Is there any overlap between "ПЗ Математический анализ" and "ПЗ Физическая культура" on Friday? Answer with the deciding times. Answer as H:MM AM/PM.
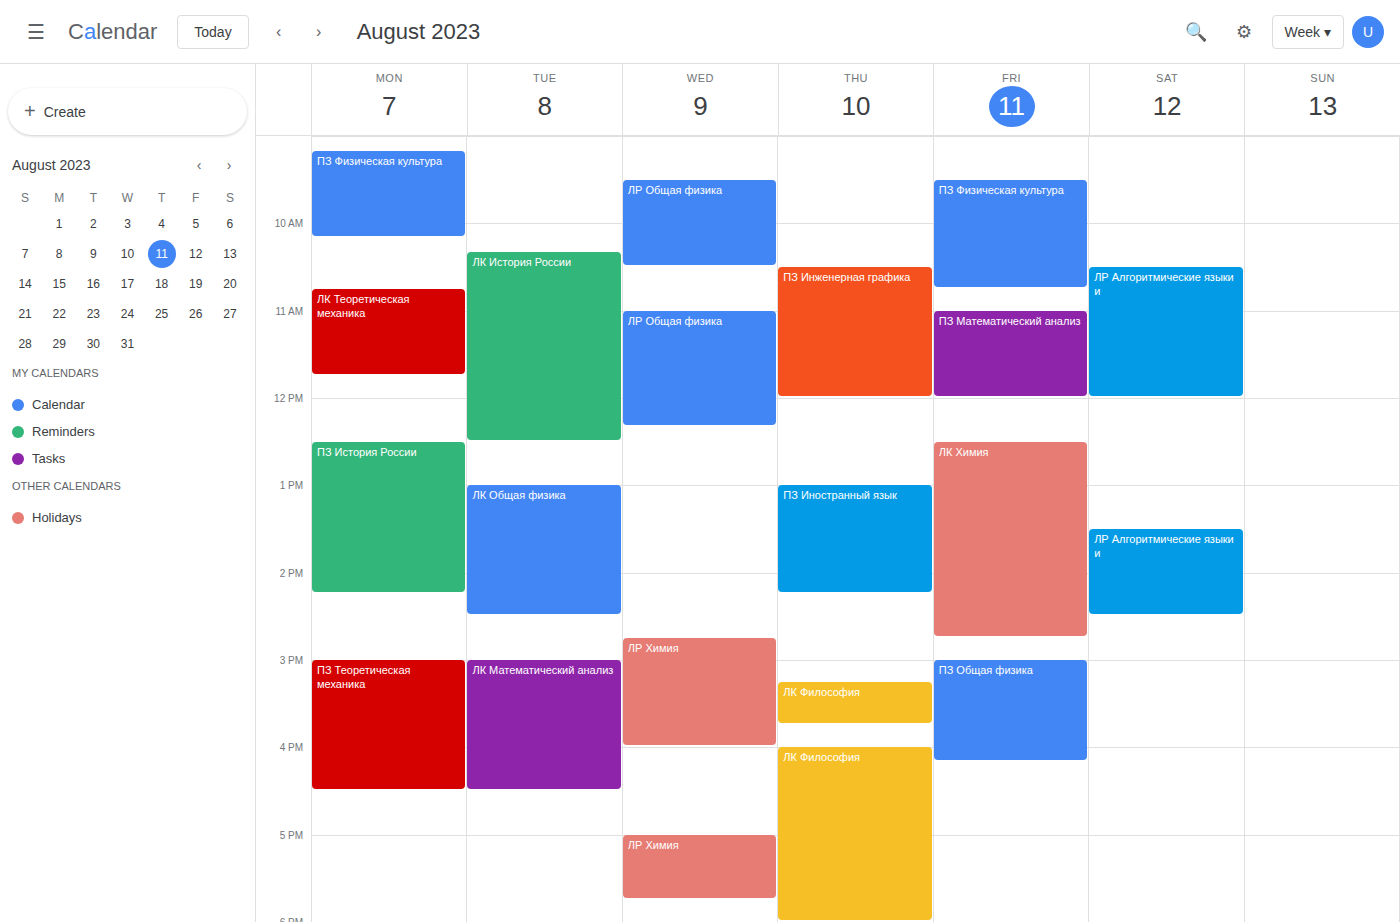
"ПЗ Физическая культура" ends at 10:45 AM and "ПЗ Математический анализ" starts at 11:00 AM -- no overlap.